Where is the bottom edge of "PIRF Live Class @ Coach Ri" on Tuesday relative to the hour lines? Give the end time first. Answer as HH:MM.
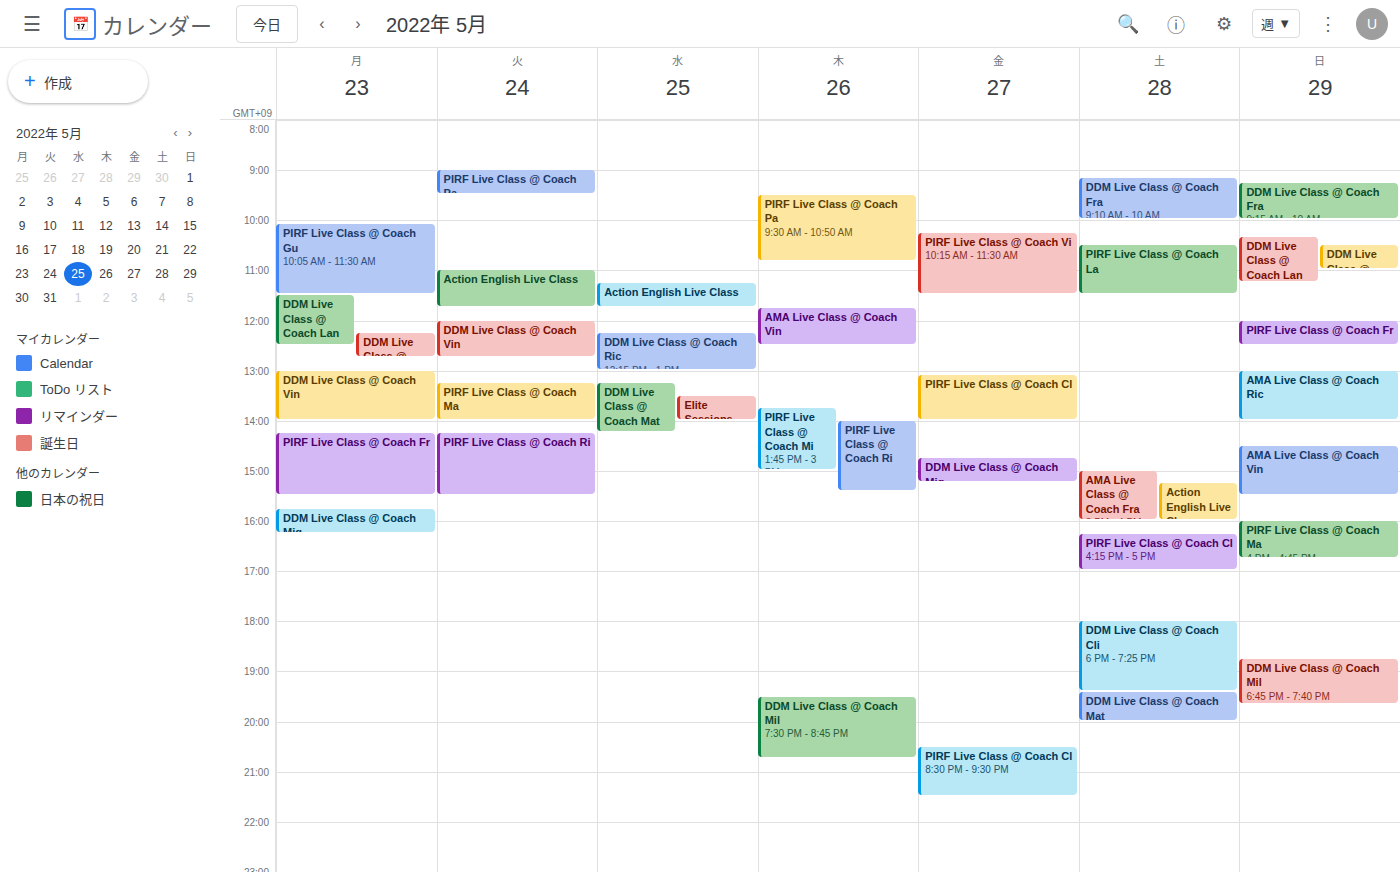
15:30 -- halfway between the 15:00 and 16:00 lines.